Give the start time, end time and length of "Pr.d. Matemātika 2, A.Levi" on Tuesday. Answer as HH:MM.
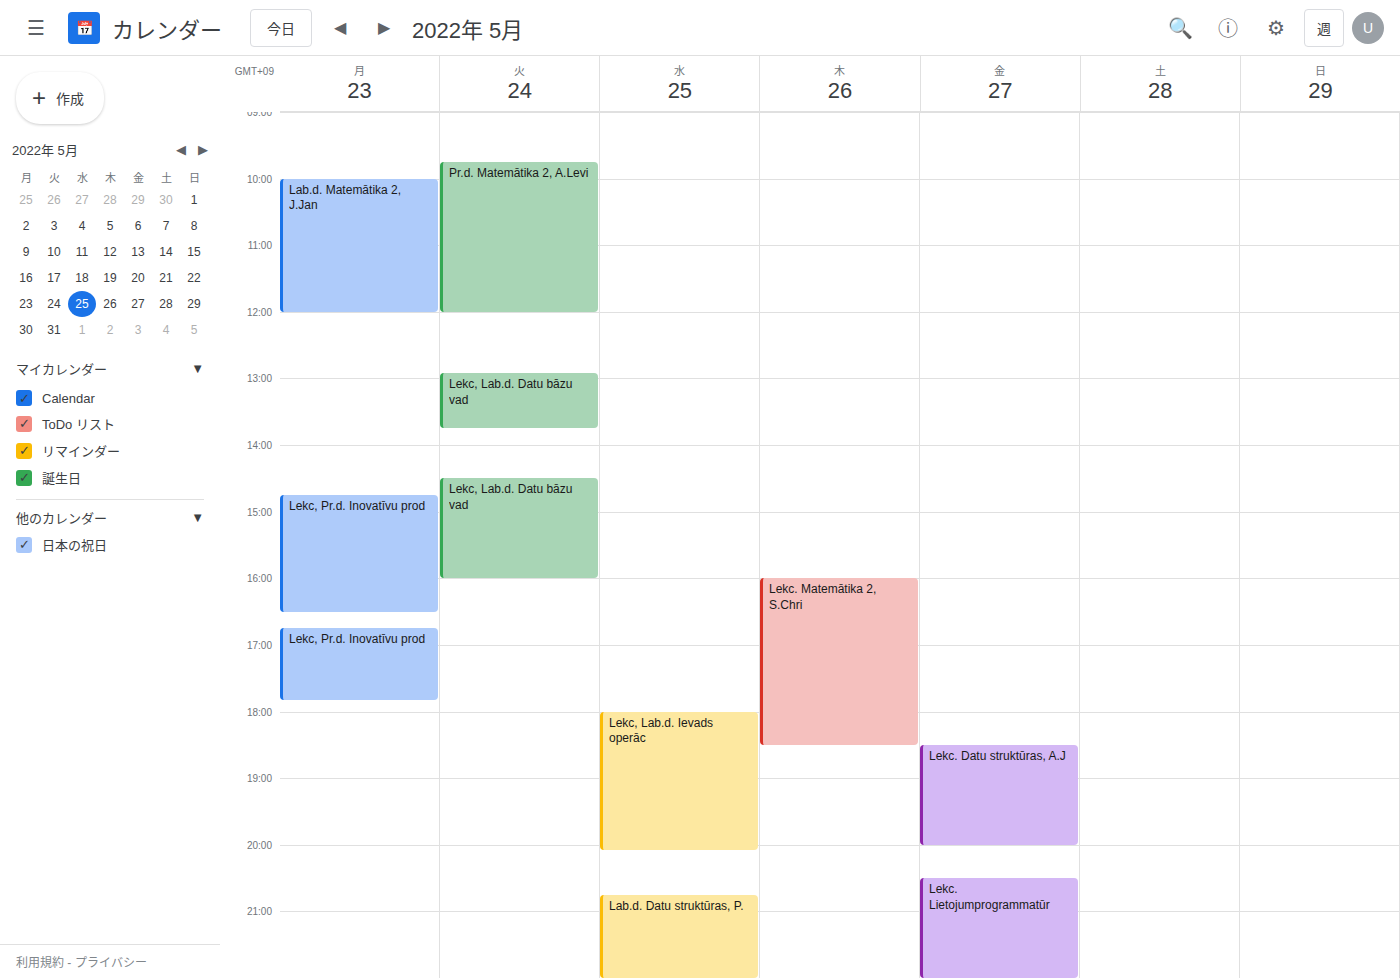
09:45 to 12:00, 2 hours 15 minutes